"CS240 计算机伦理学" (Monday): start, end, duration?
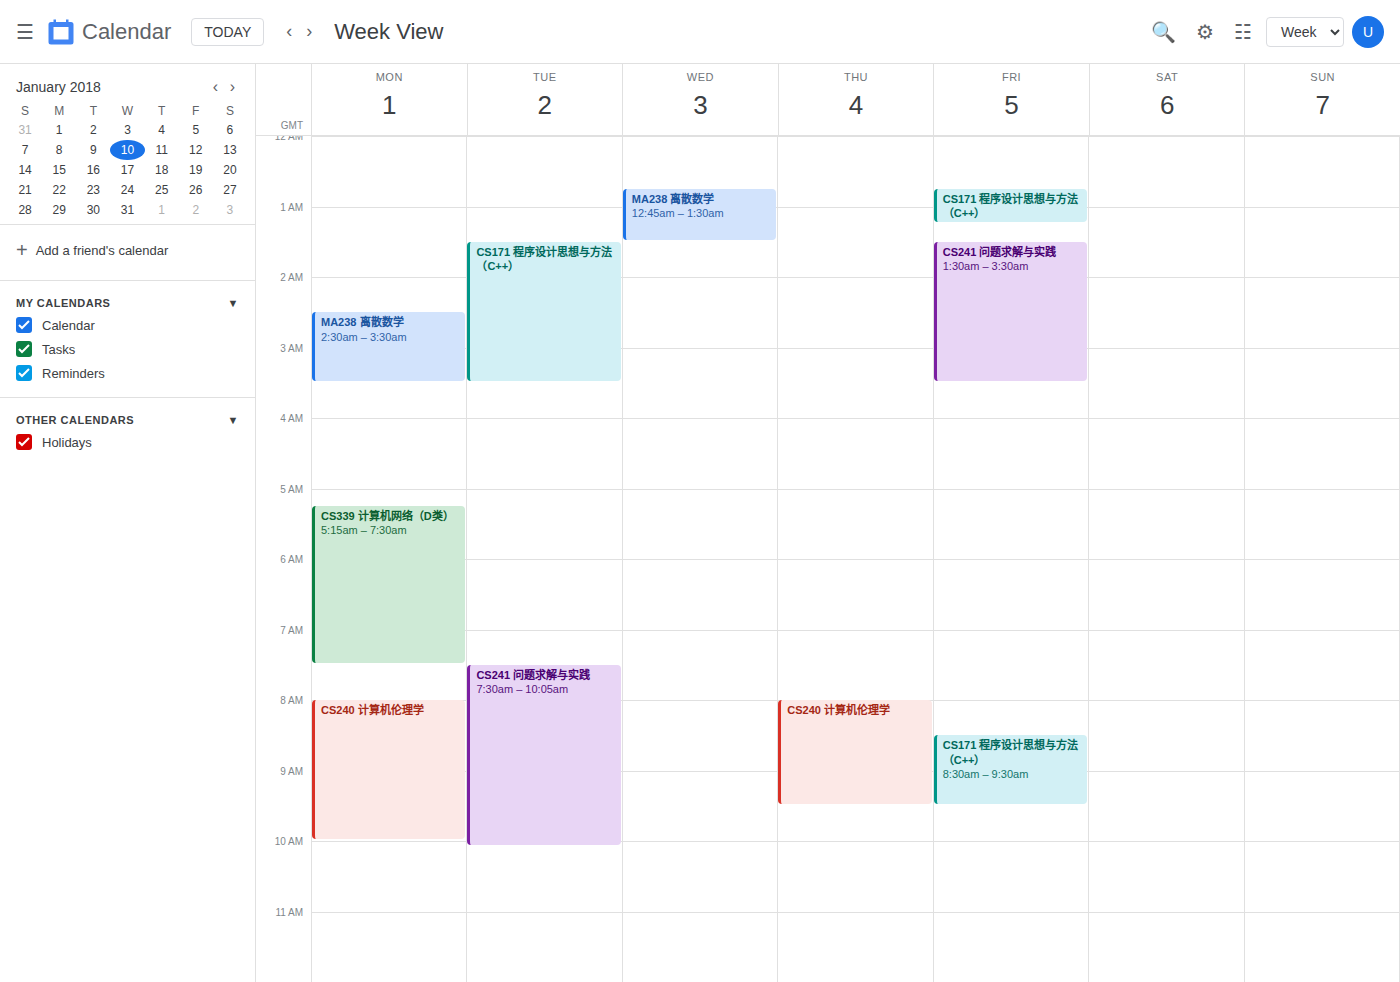
8:00 AM to 10:00 AM, 2 hours